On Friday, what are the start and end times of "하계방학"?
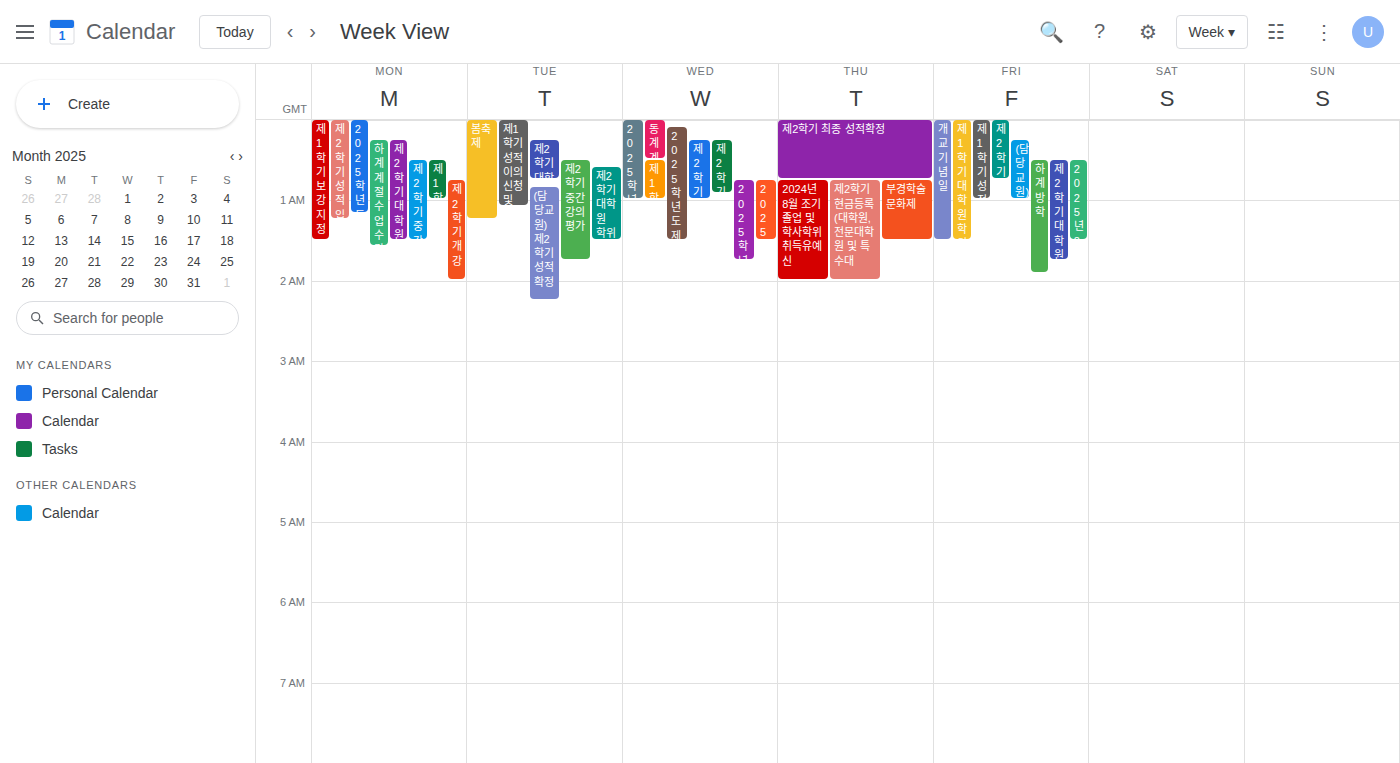
00:30 to 01:55